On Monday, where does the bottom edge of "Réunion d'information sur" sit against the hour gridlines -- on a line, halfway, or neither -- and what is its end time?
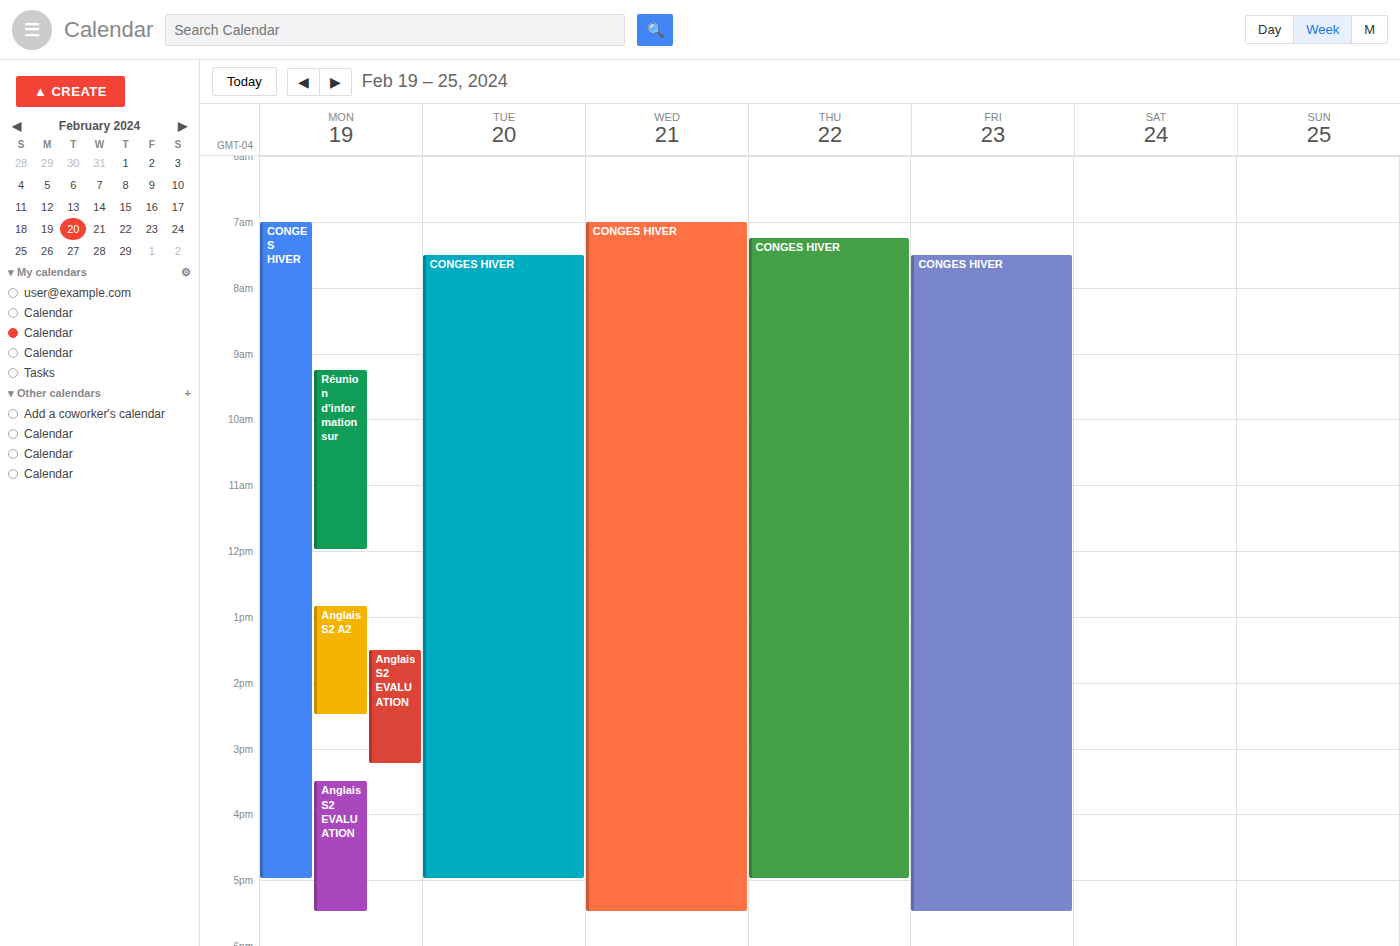
12:00 PM -- exactly on the 12 PM line.